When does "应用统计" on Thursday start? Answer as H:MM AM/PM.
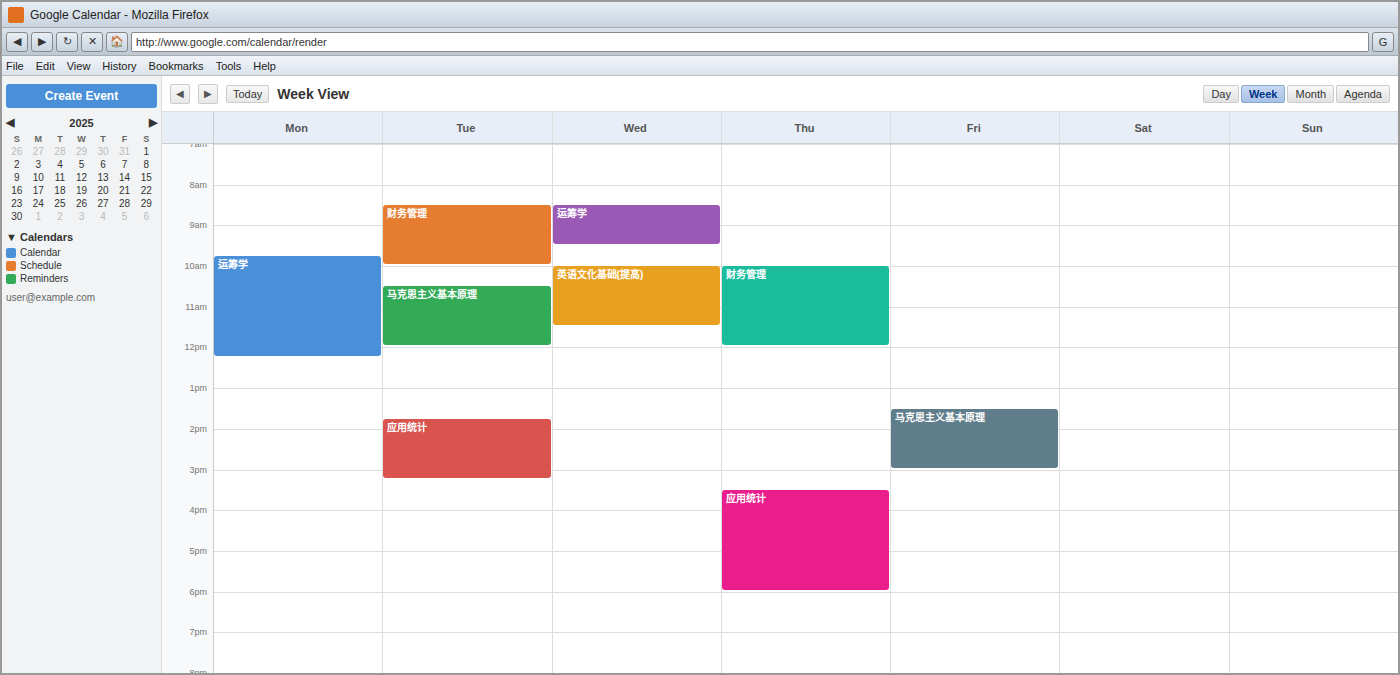
3:30 PM